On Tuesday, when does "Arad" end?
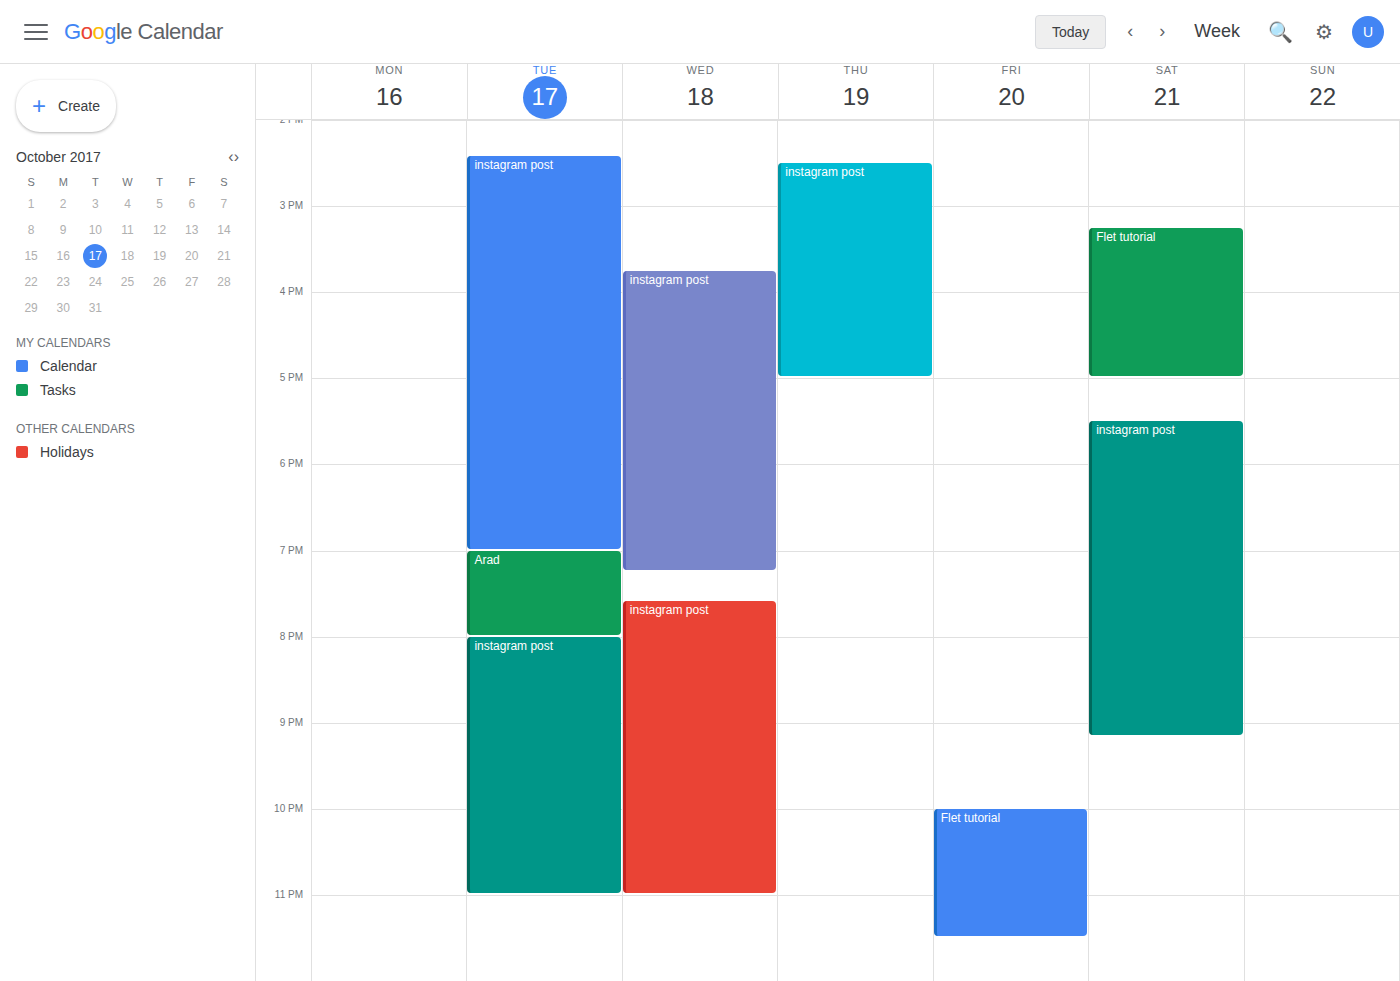
8:00 PM